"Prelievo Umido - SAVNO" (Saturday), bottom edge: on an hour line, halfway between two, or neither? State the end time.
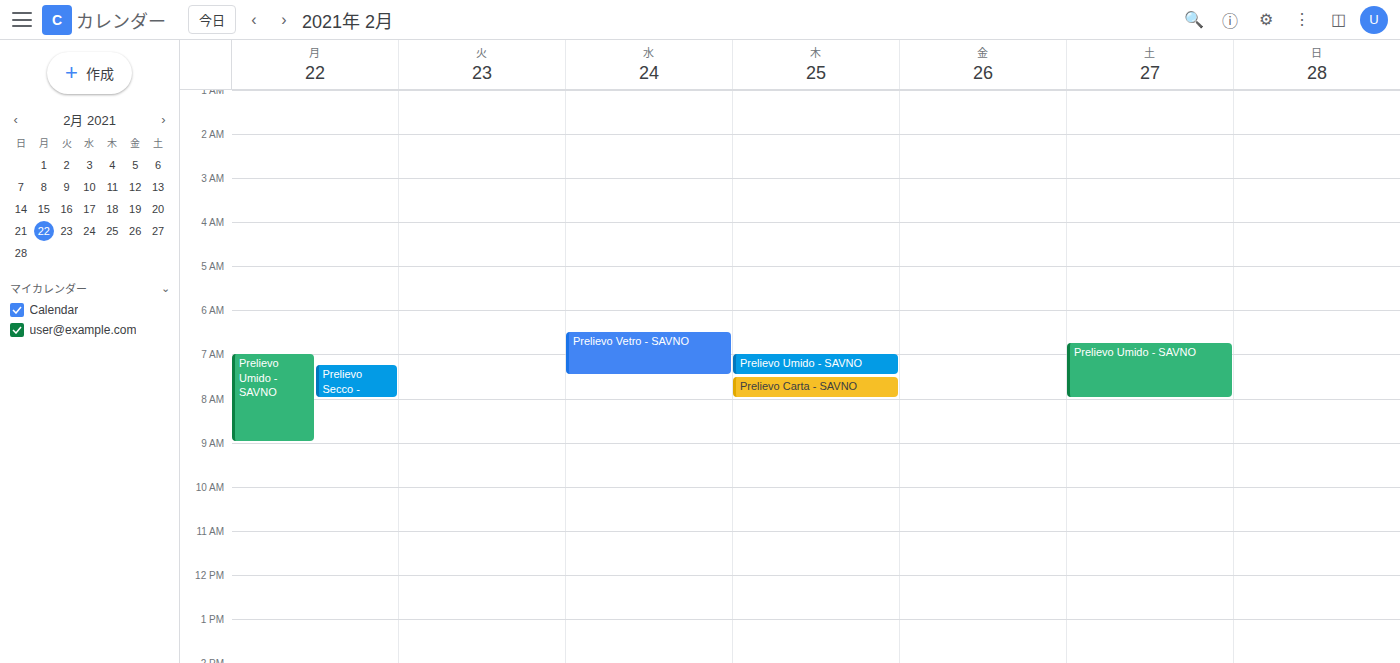
8:00 AM -- exactly on the 8 AM line.